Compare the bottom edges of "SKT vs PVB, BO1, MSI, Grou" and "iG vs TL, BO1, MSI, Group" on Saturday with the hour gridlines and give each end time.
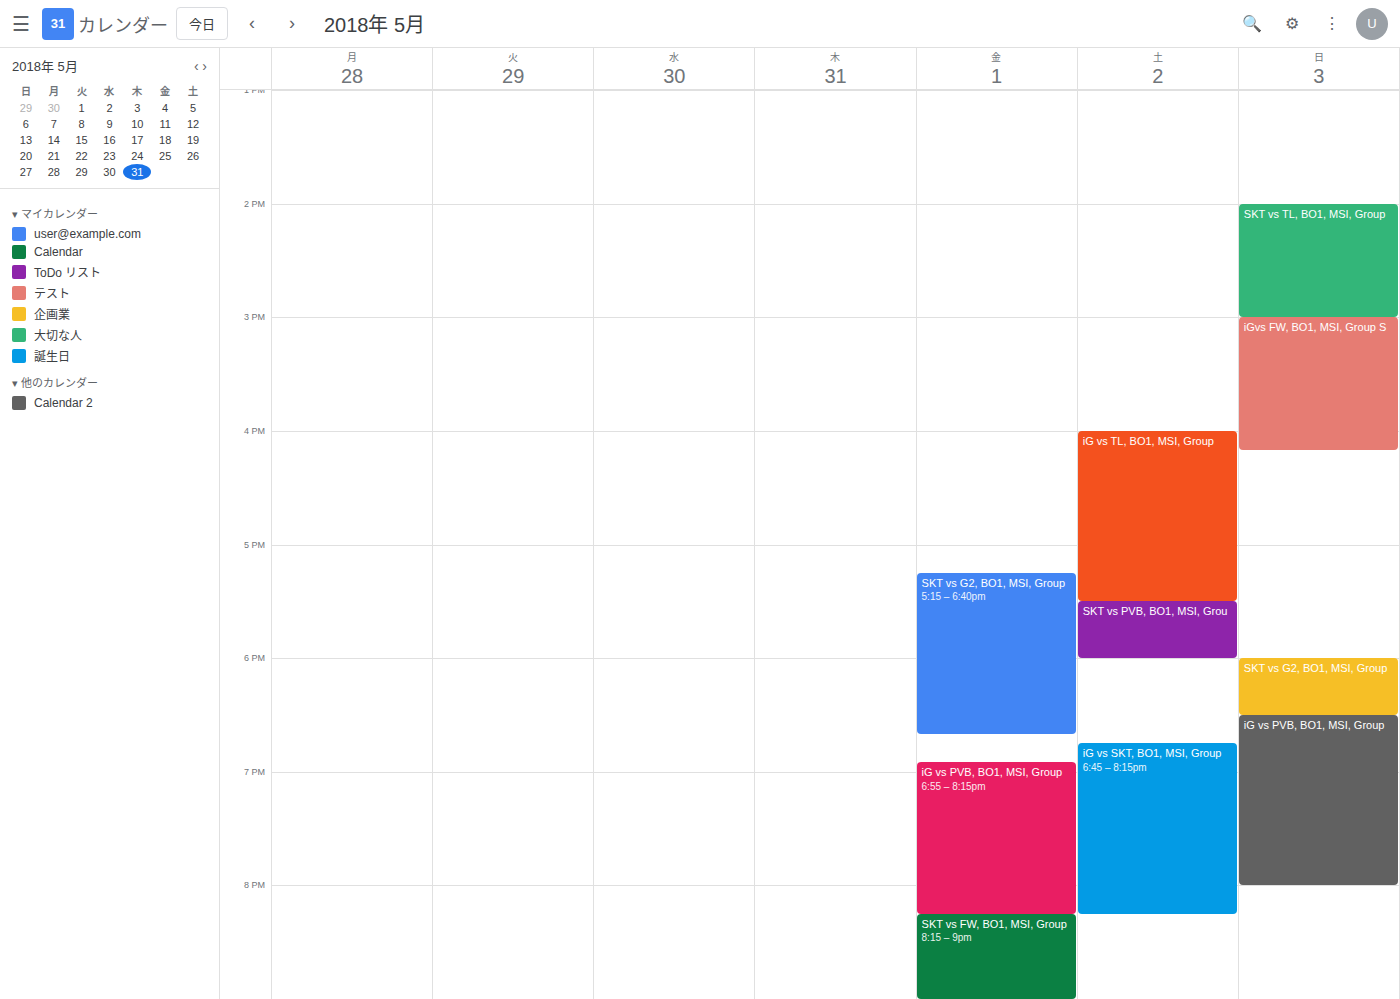
"SKT vs PVB, BO1, MSI, Grou": 18:00, exactly on the 18:00 line. "iG vs TL, BO1, MSI, Group": 17:30, halfway between the 17:00 and 18:00 lines.